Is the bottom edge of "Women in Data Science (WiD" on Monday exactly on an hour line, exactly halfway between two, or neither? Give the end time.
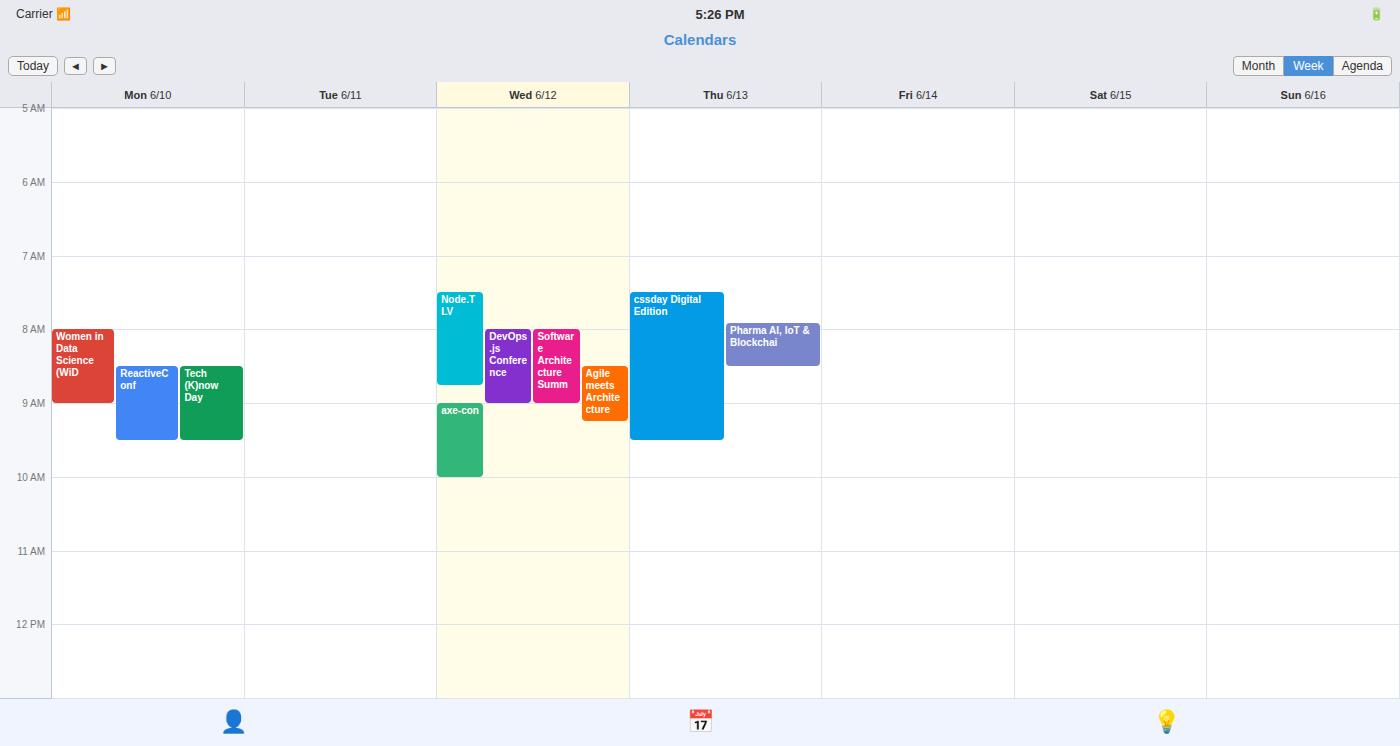
9:00 AM -- exactly on the 9 AM line.